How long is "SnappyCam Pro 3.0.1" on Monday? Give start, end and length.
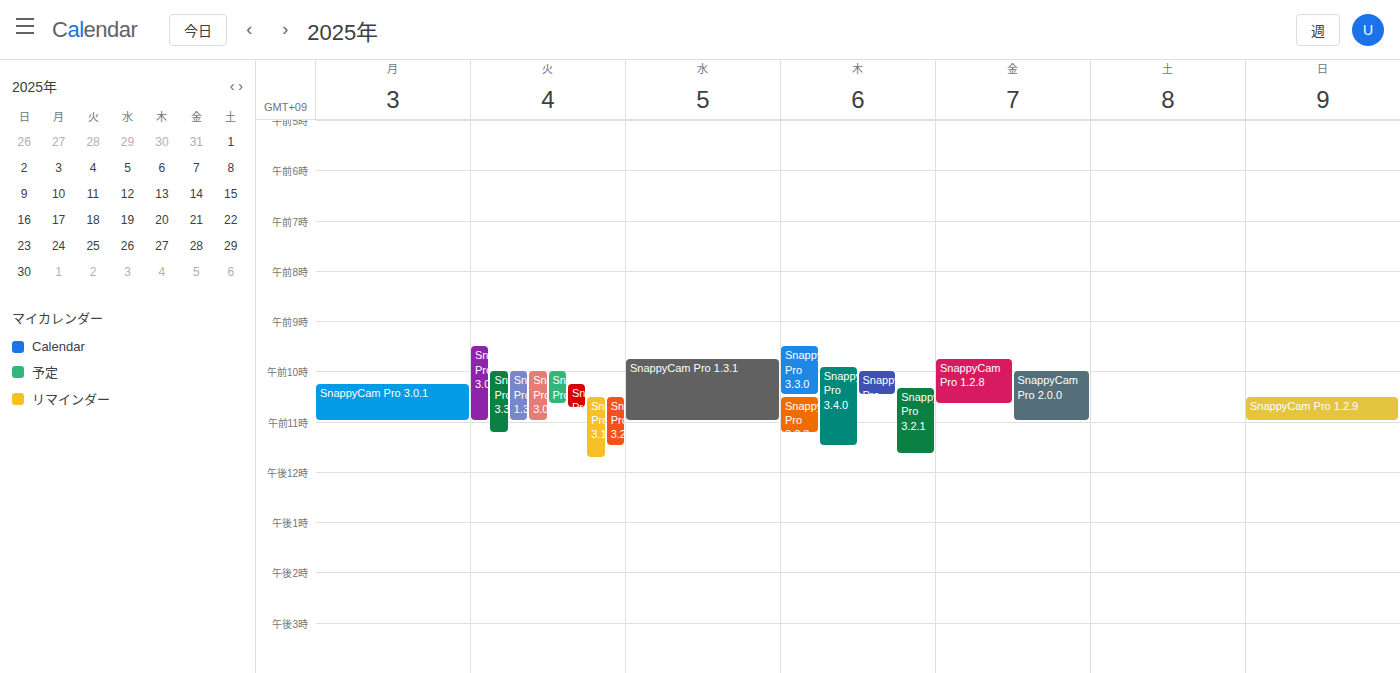
10:15 AM to 11:00 AM, 45 minutes